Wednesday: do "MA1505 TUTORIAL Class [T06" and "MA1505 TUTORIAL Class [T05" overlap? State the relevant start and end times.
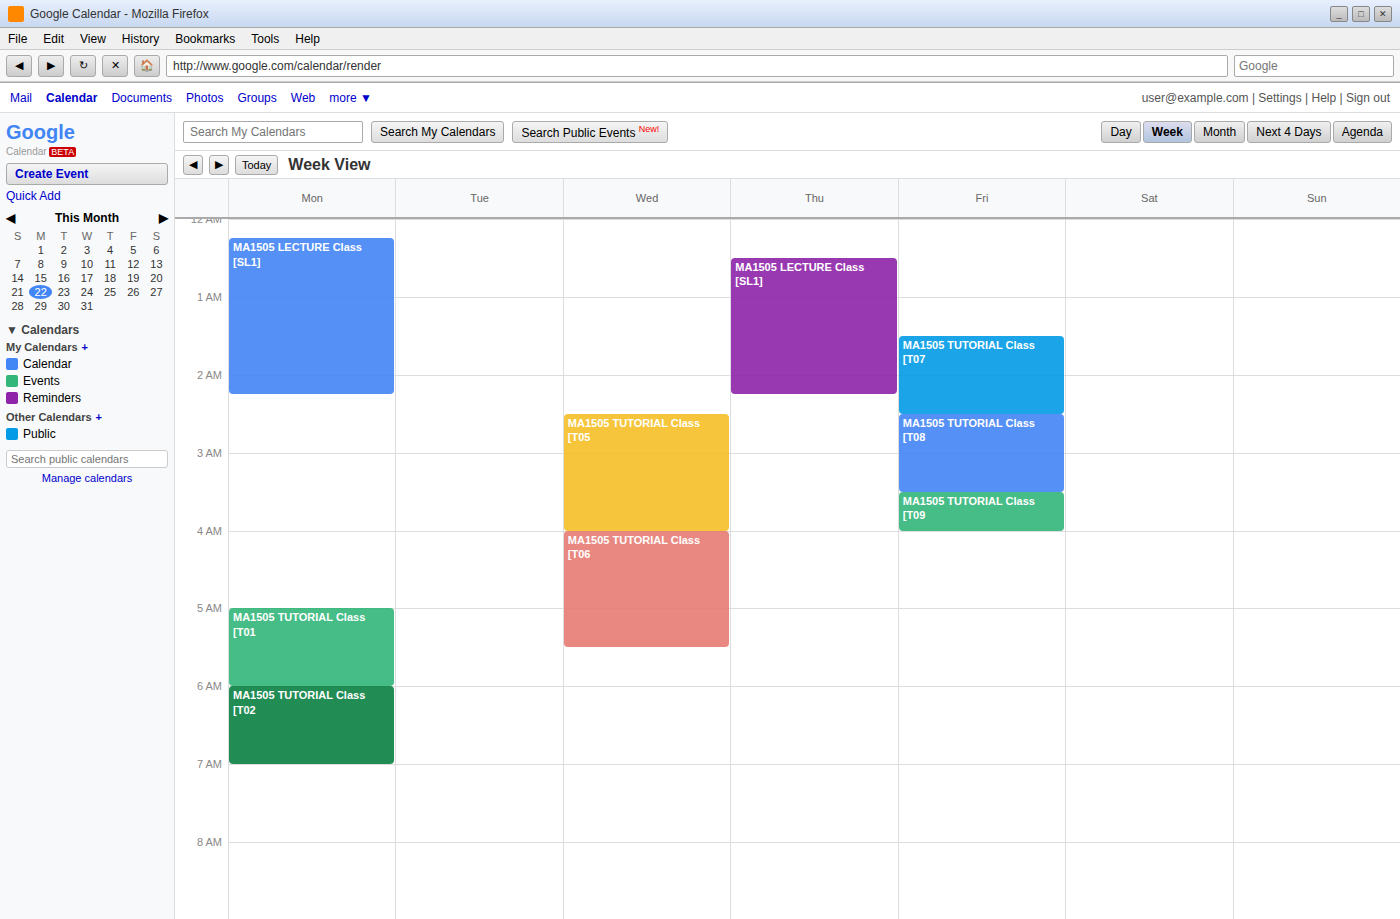
"MA1505 TUTORIAL Class [T05" ends at 4:00 AM, exactly when "MA1505 TUTORIAL Class [T06" starts -- they touch but do not overlap.